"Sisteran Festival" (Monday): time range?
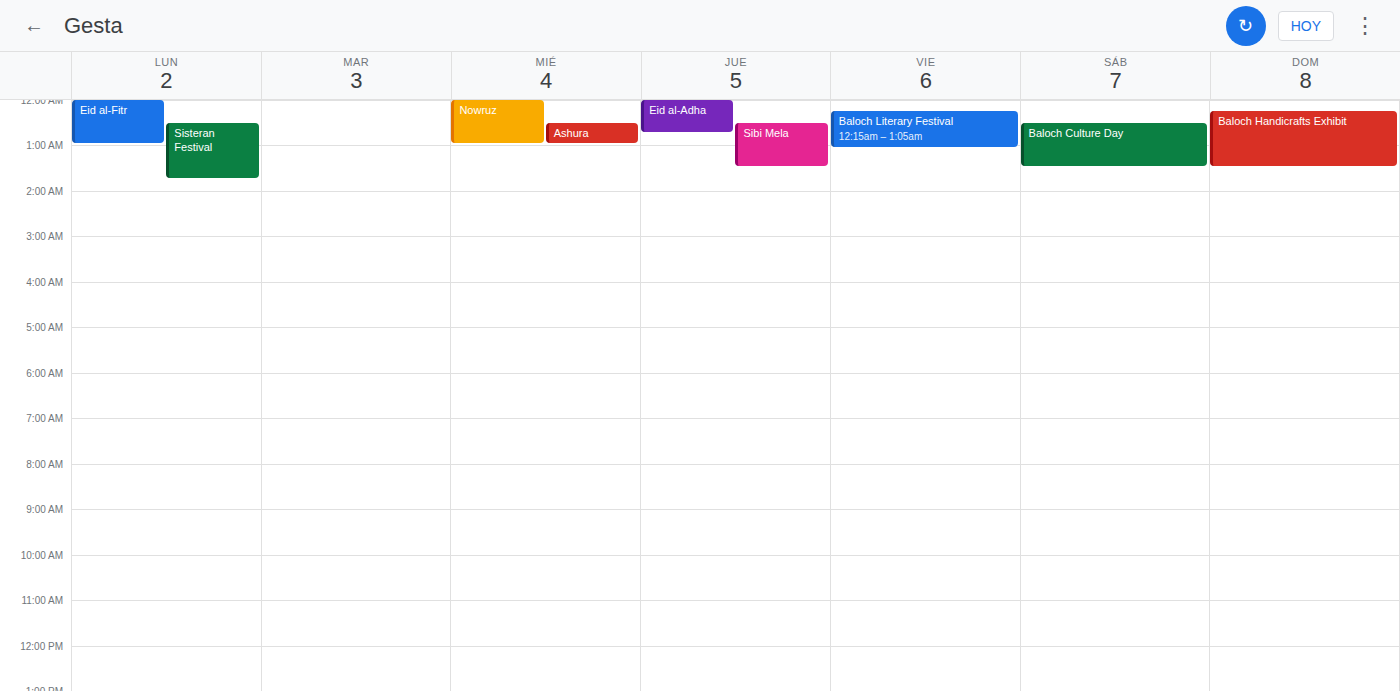
12:30 AM to 1:45 AM